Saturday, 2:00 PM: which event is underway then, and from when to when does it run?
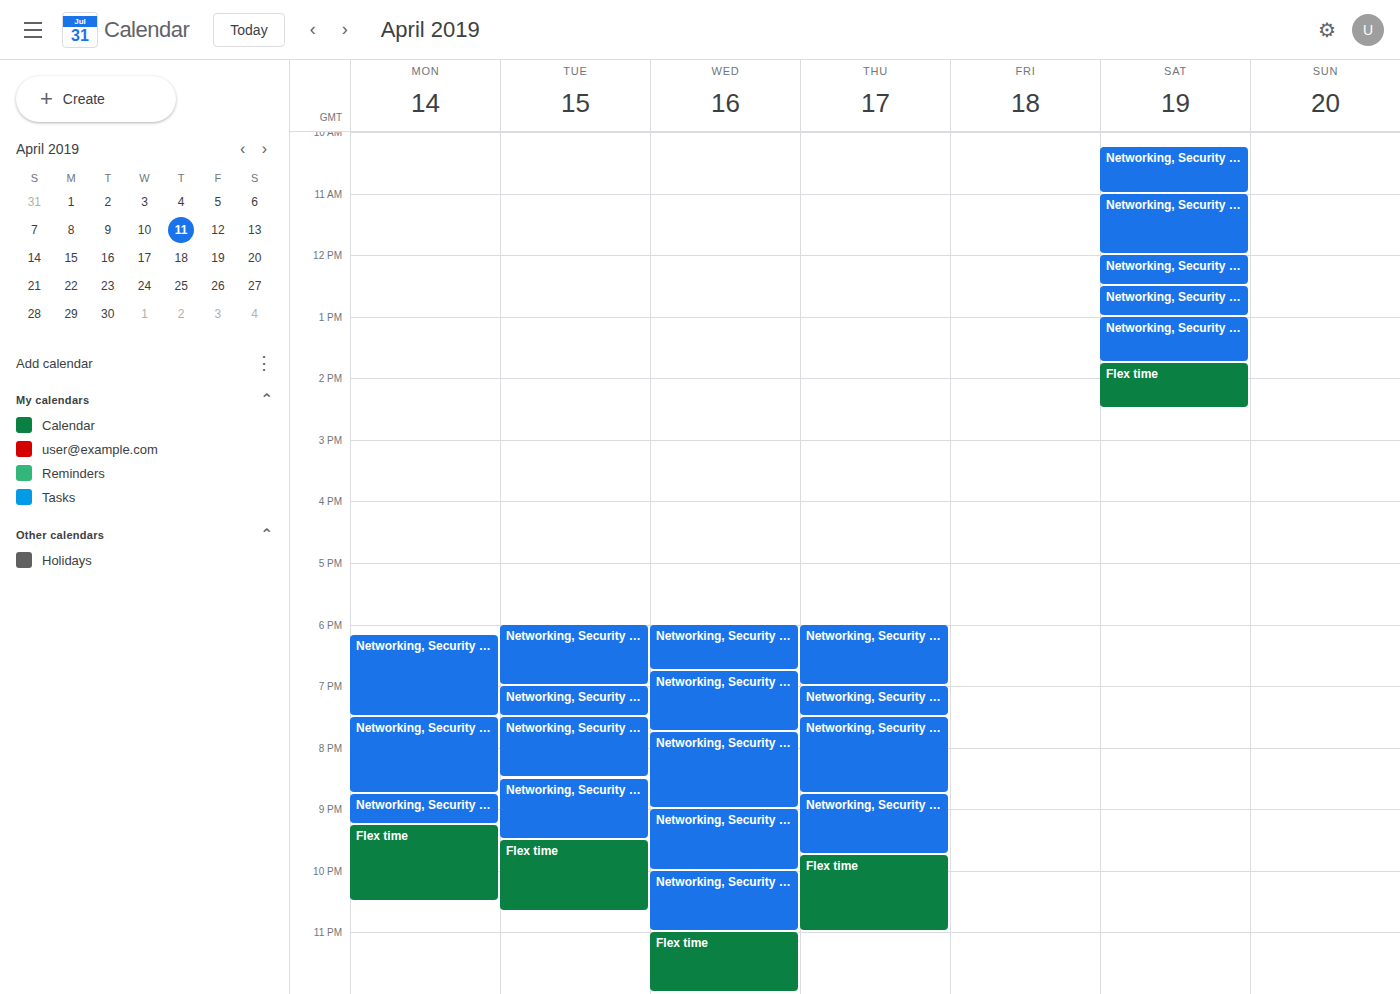
"Flex time", 1:45 PM to 2:30 PM